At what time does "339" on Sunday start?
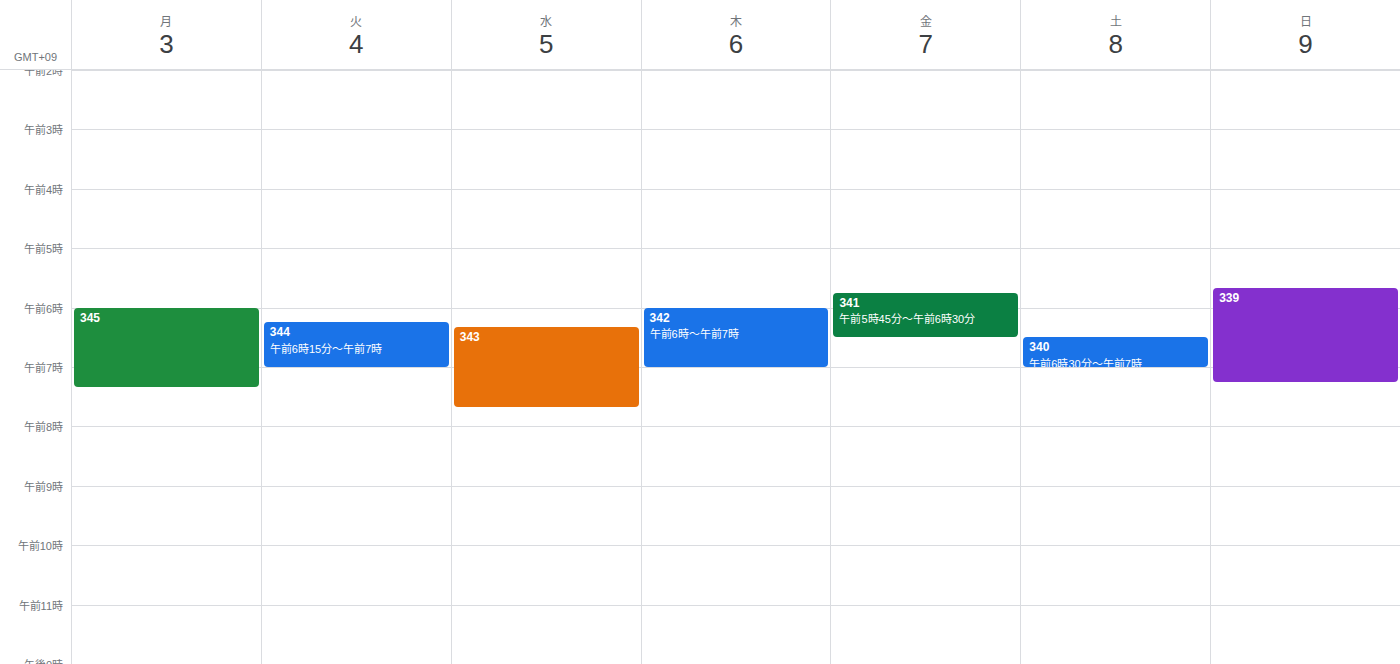
5:40 AM